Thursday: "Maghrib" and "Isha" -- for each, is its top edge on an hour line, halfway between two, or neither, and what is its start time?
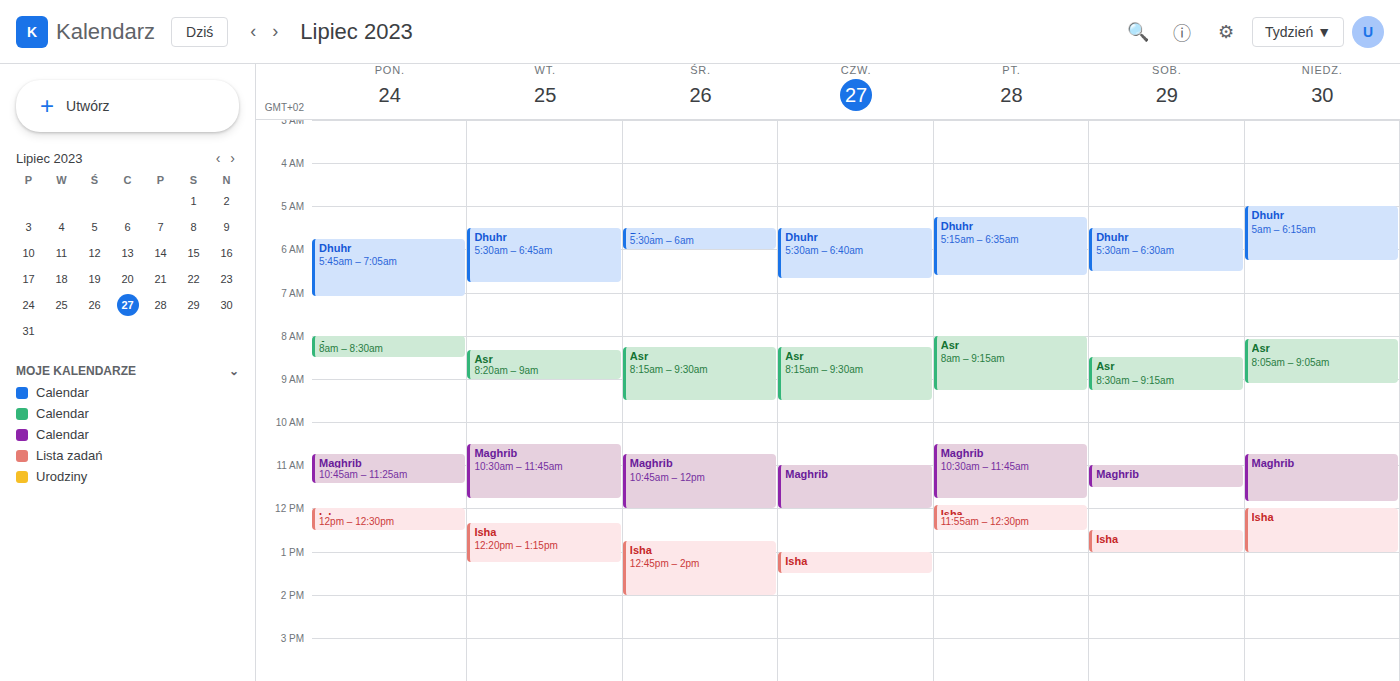
"Maghrib": 11:00 AM, exactly on the 11 AM line. "Isha": 1:00 PM, exactly on the 1 PM line.